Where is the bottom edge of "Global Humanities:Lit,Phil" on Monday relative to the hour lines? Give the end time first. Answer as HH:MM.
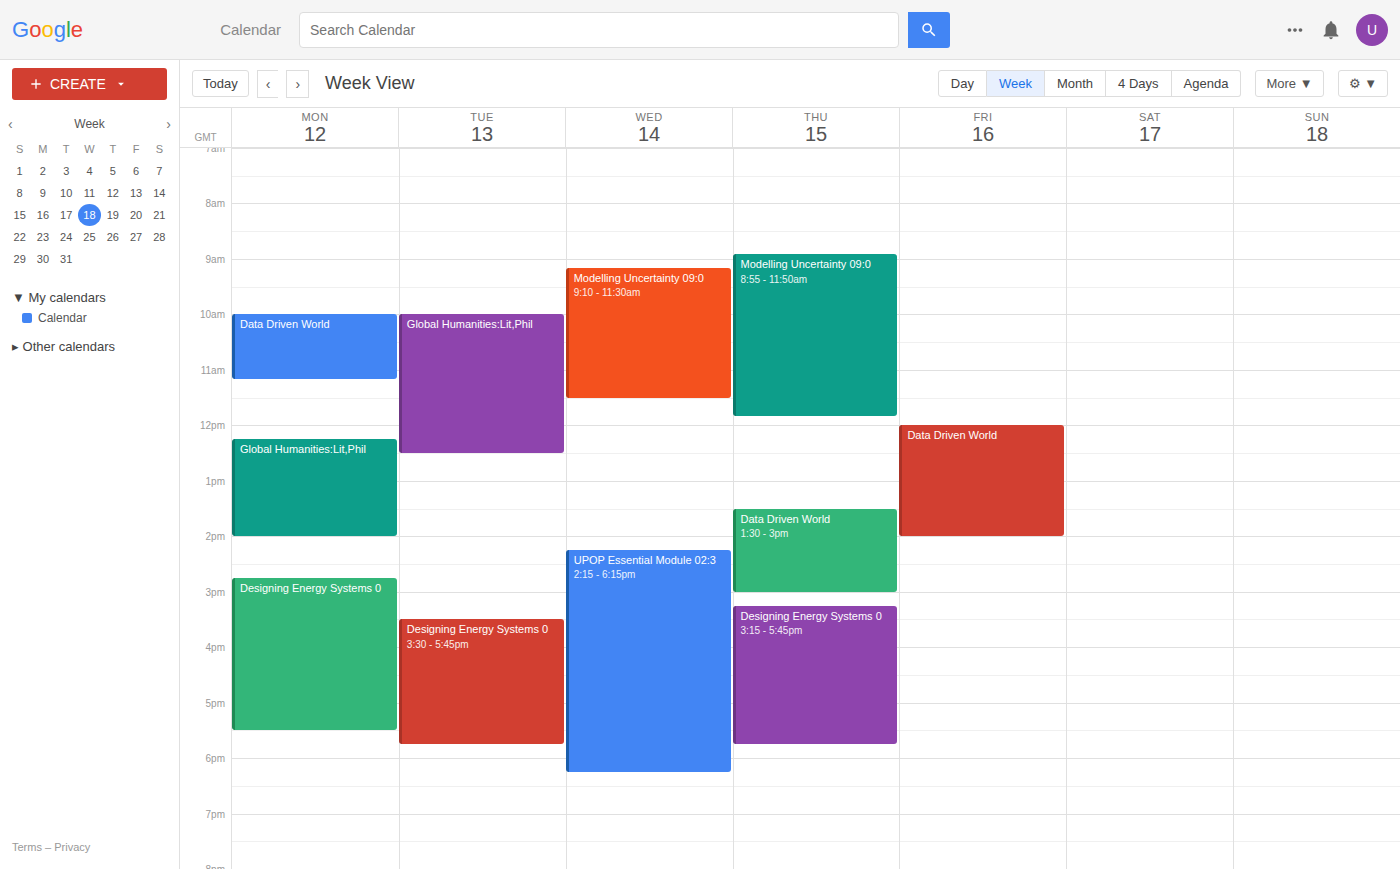
14:00 -- exactly on the 14:00 line.